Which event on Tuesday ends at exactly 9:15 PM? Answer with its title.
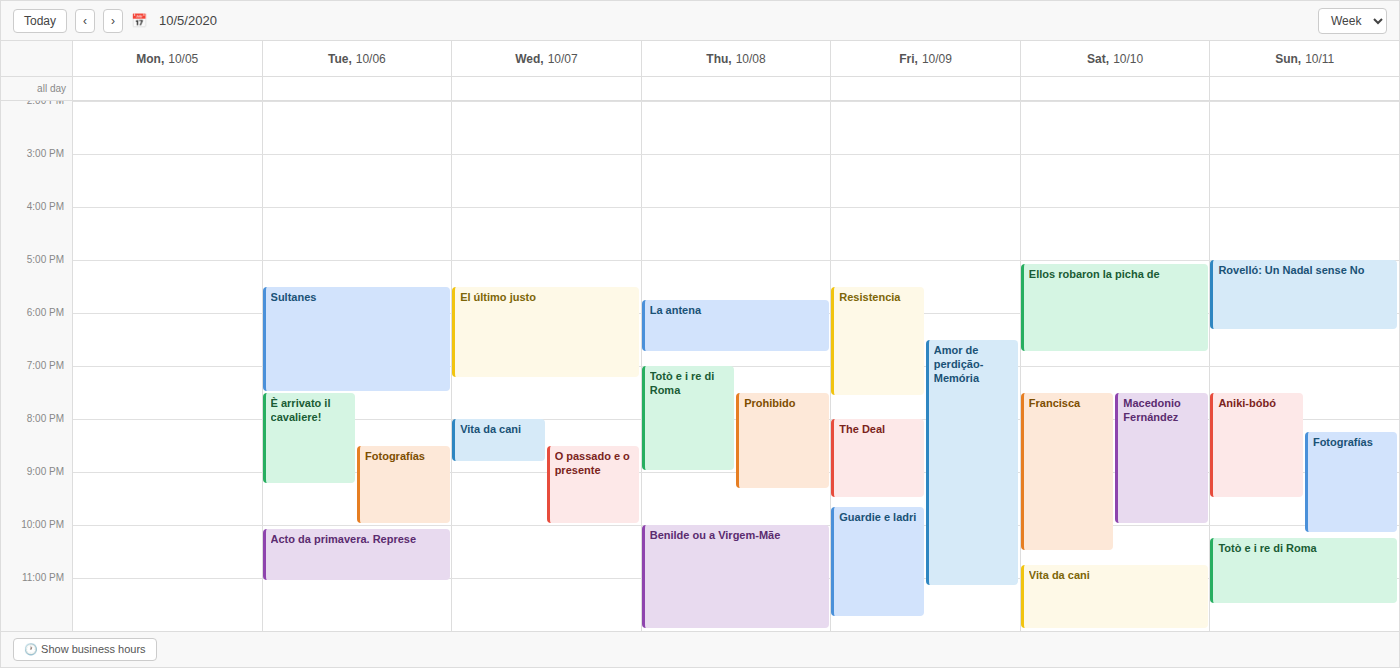
"È arrivato il cavaliere!"